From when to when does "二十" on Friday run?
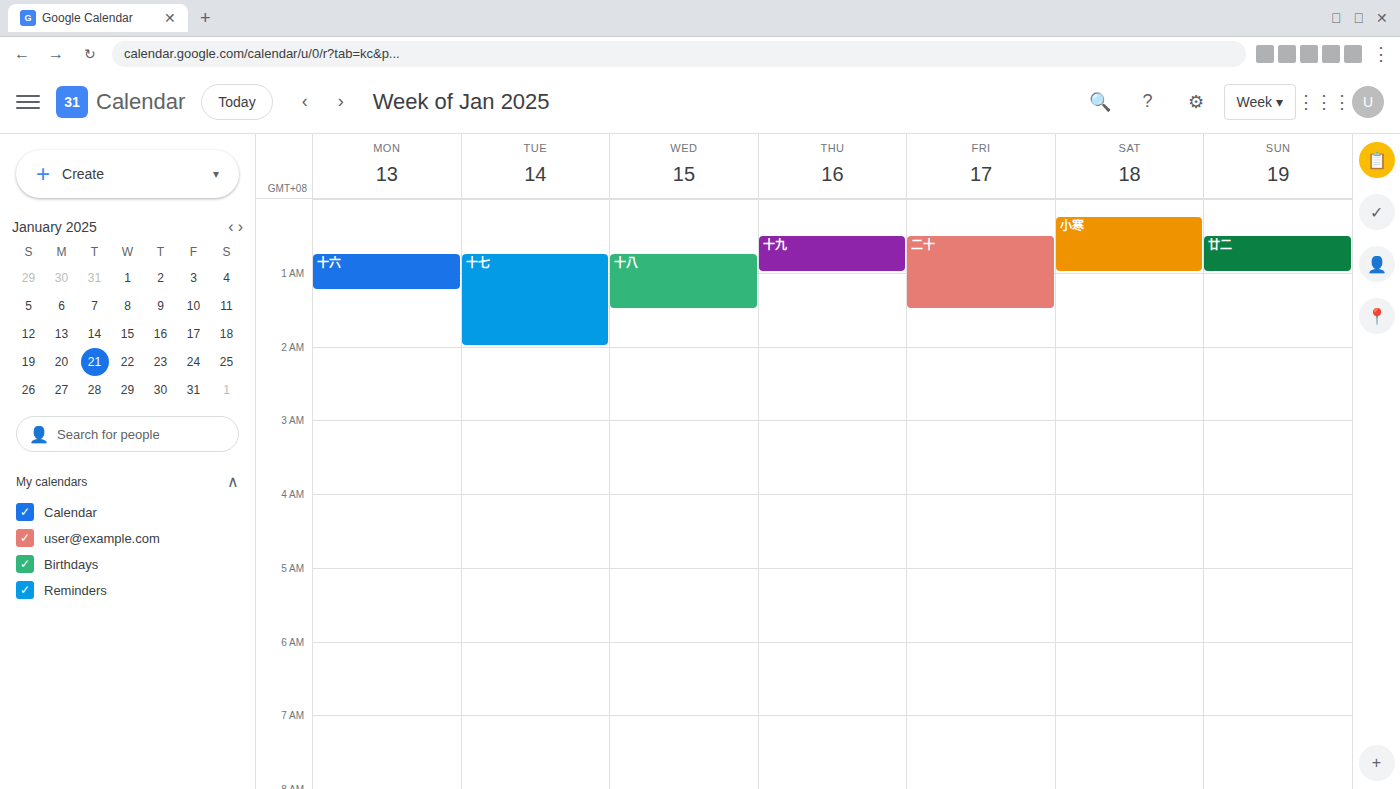
12:30 AM to 1:30 AM